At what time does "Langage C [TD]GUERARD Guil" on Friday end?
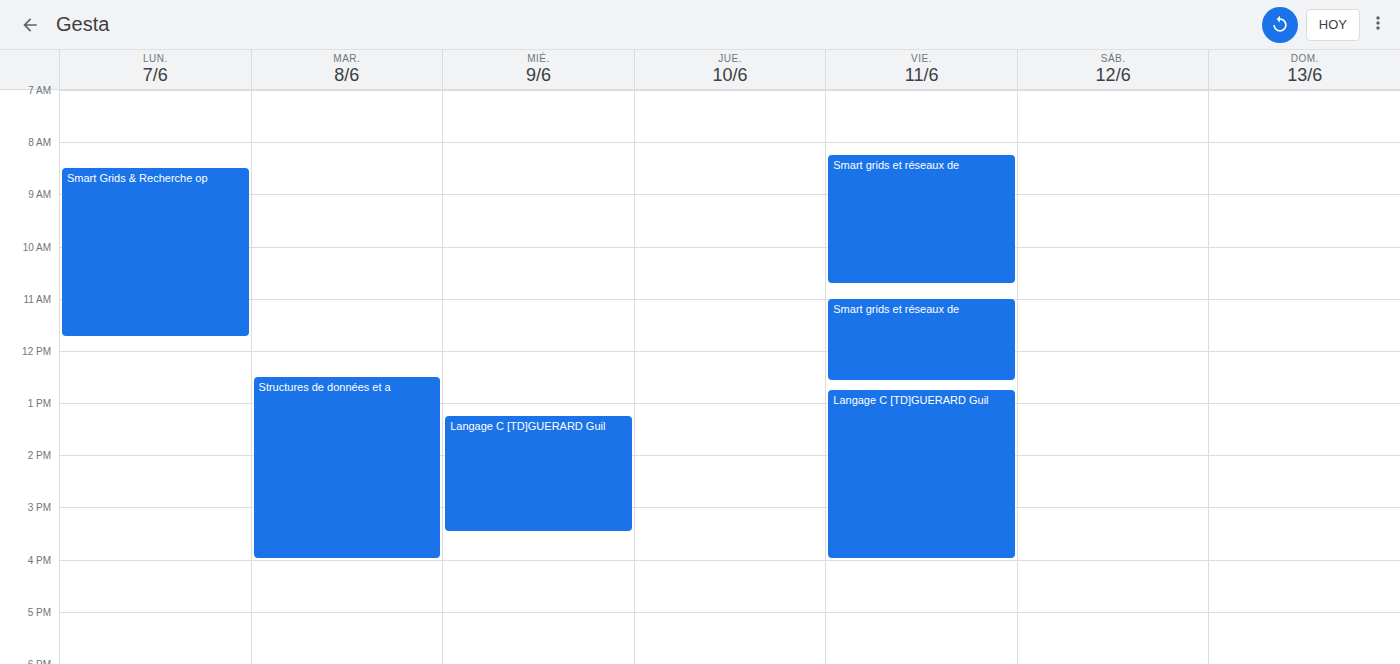
4:00 PM